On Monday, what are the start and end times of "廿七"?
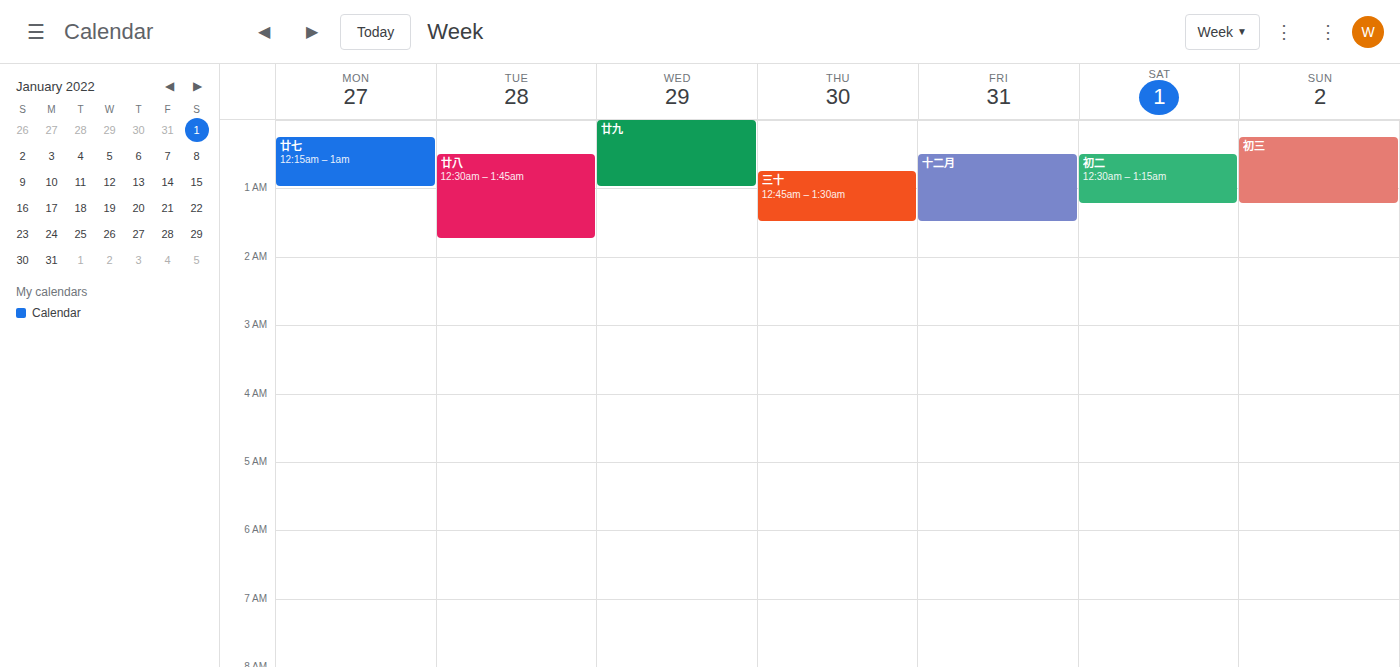
12:15 AM to 1:00 AM